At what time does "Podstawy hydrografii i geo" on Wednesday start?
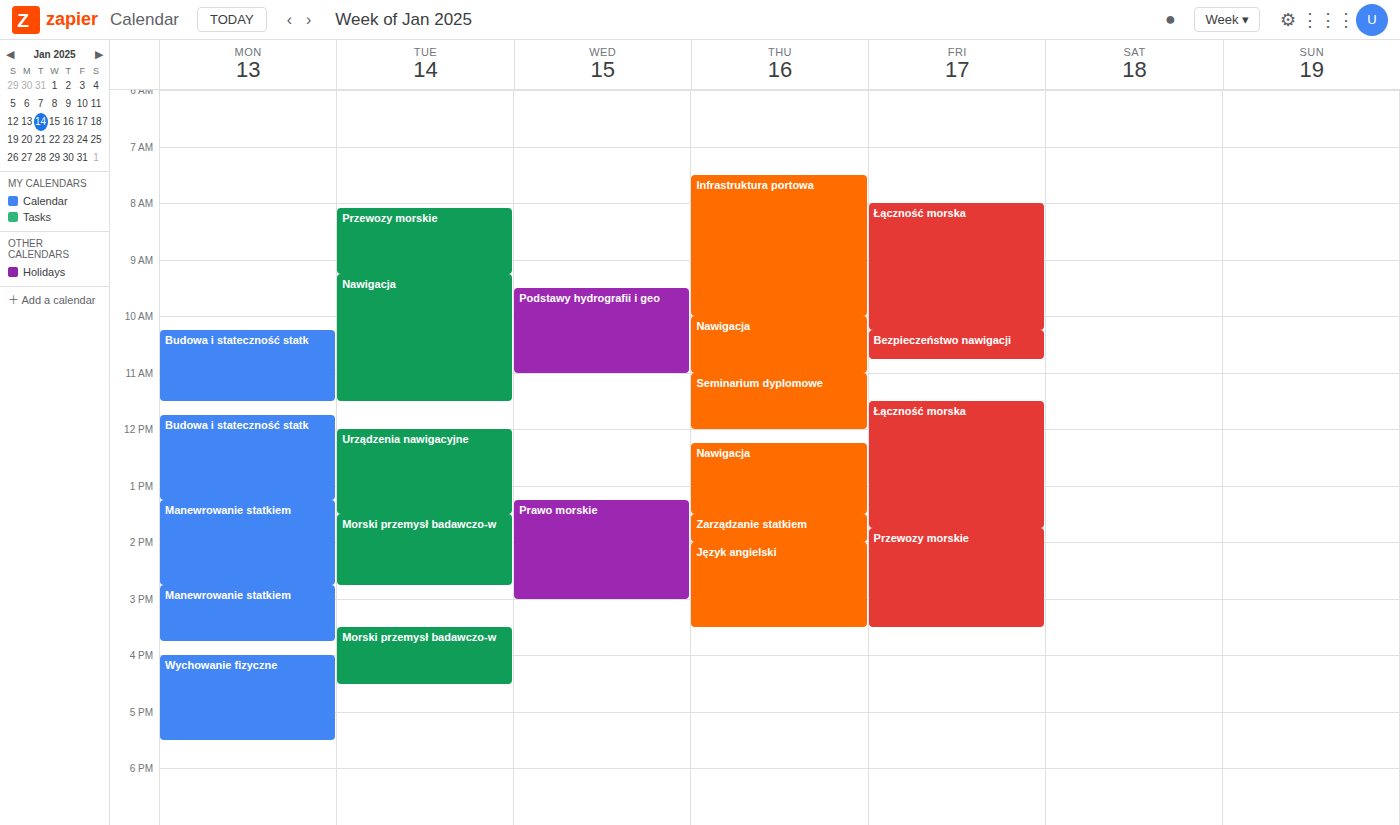
9:30 AM